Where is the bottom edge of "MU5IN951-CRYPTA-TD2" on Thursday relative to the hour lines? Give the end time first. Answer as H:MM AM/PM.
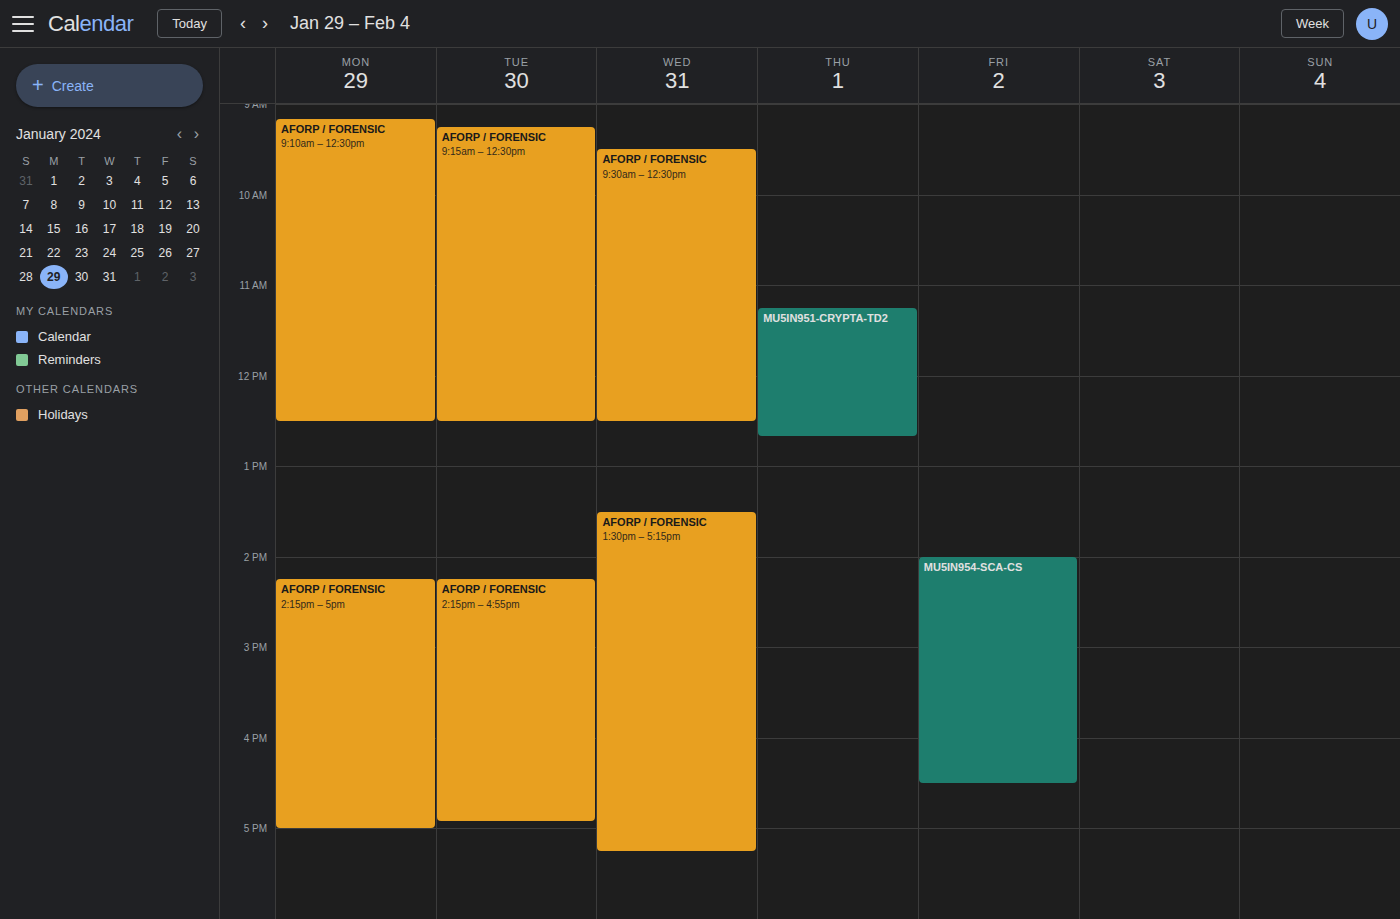
12:40 PM -- neither: 40 minutes below the 12 PM line and 20 minutes above the 1 PM line.